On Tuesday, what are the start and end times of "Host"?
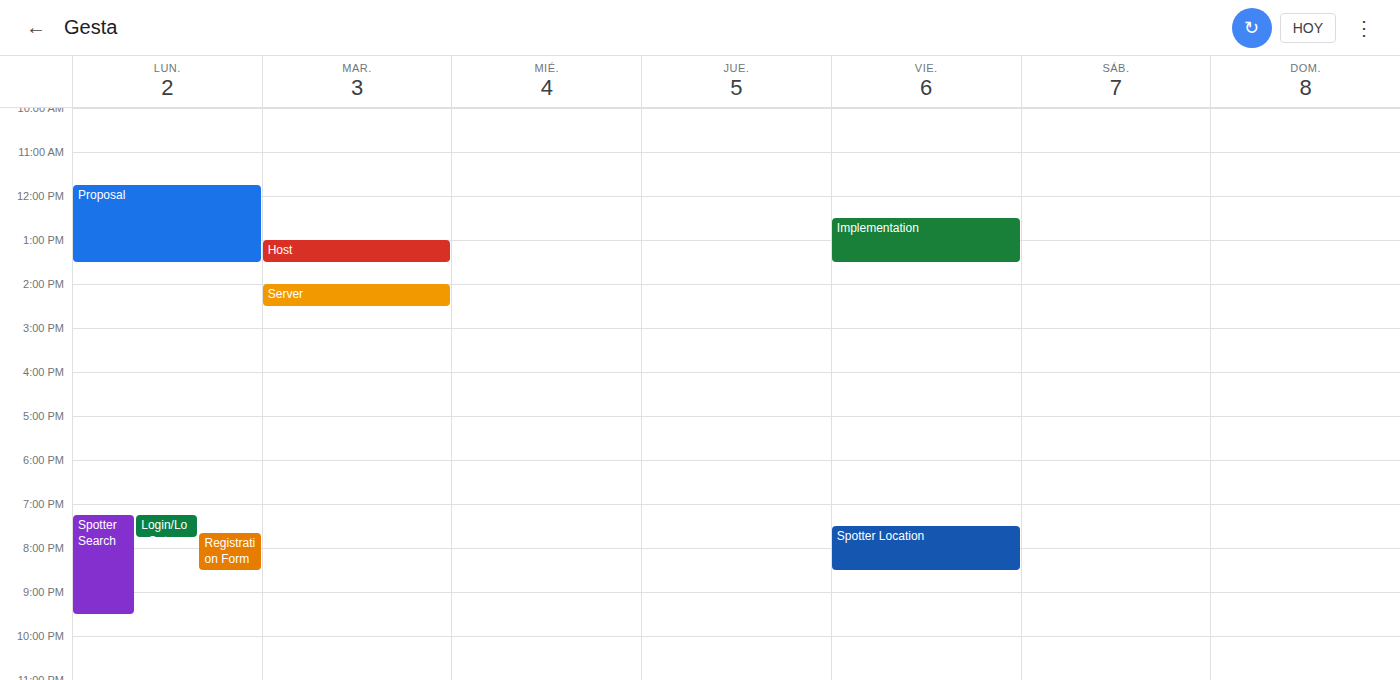
1:00 PM to 1:30 PM